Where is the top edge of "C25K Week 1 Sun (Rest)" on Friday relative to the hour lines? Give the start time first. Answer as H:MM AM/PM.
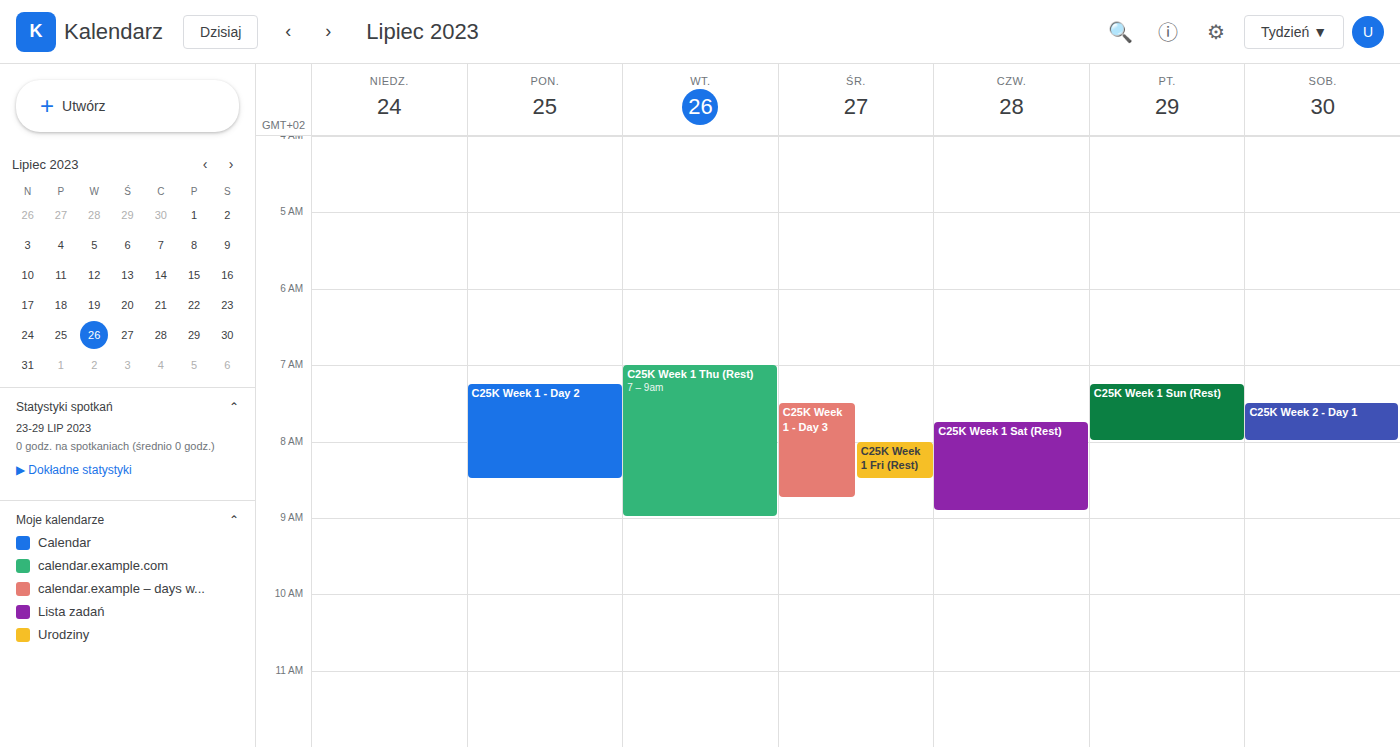
7:15 AM -- neither: a quarter of the way from the 7 AM line to the 8 AM line.